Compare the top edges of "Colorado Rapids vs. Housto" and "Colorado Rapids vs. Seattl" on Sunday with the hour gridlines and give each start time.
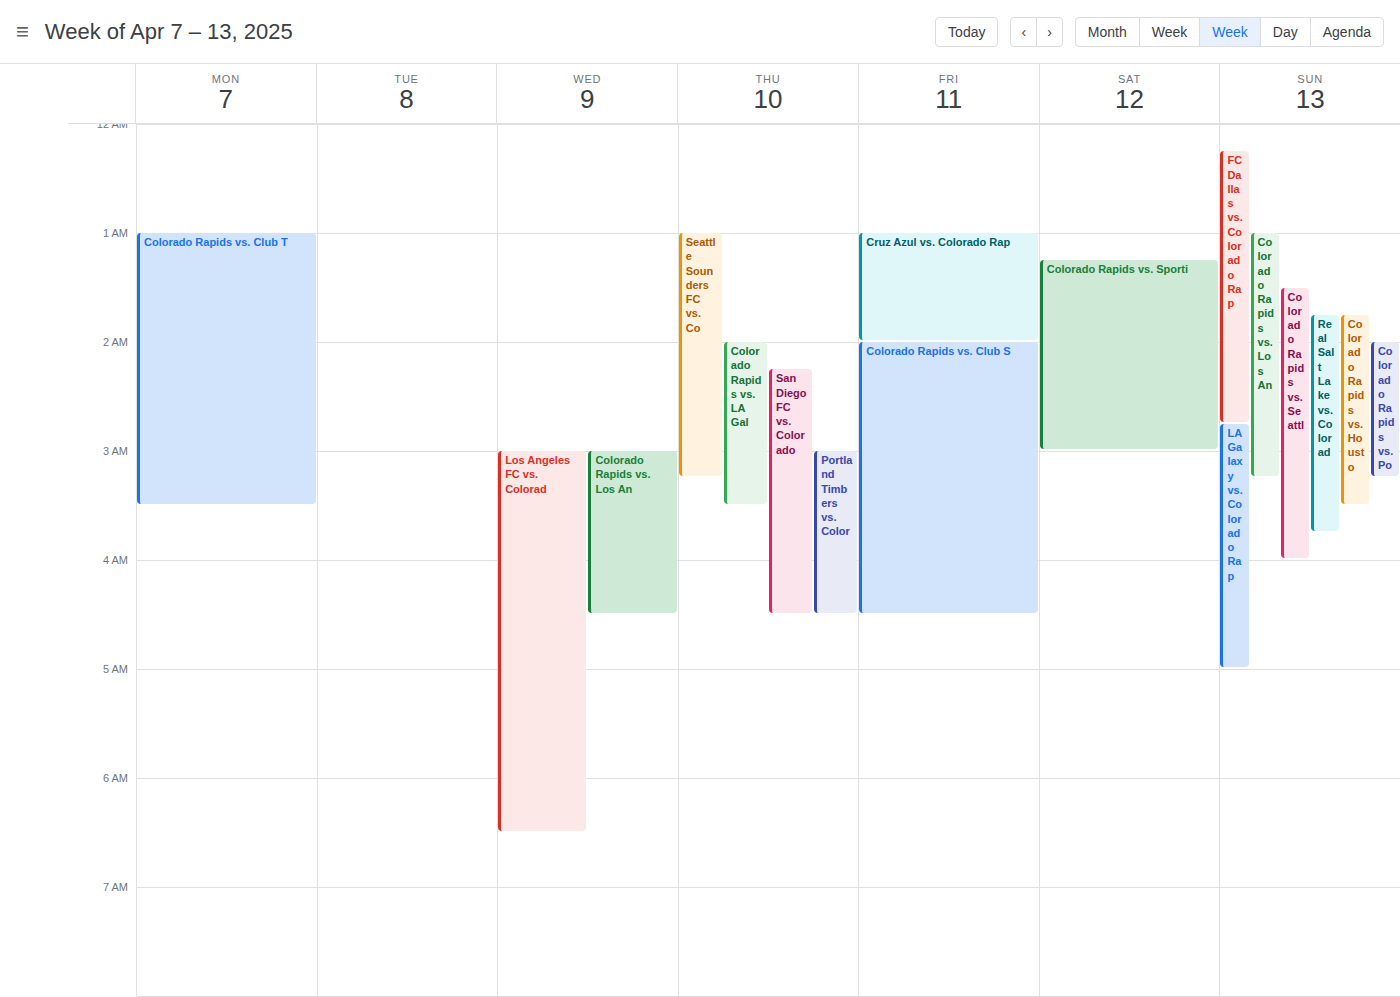
"Colorado Rapids vs. Housto": 1:45 AM, neither: three quarters of the way from the 1 AM line to the 2 AM line. "Colorado Rapids vs. Seattl": 1:30 AM, halfway between the 1 AM and 2 AM lines.